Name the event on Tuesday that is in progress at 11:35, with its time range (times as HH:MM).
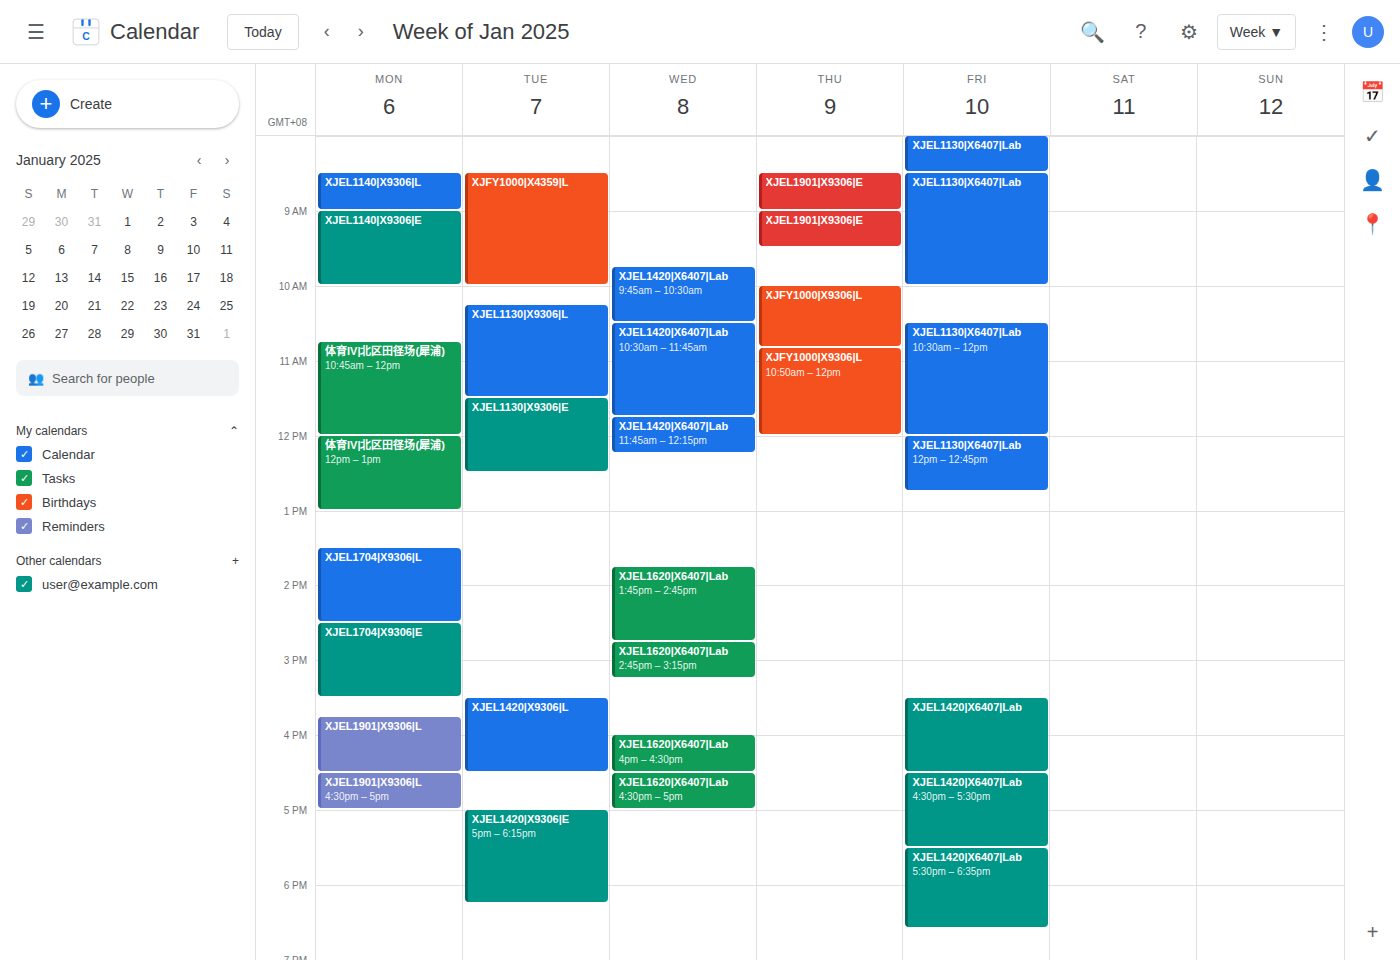
"XJEL1130|X9306|E", 11:30 to 12:30